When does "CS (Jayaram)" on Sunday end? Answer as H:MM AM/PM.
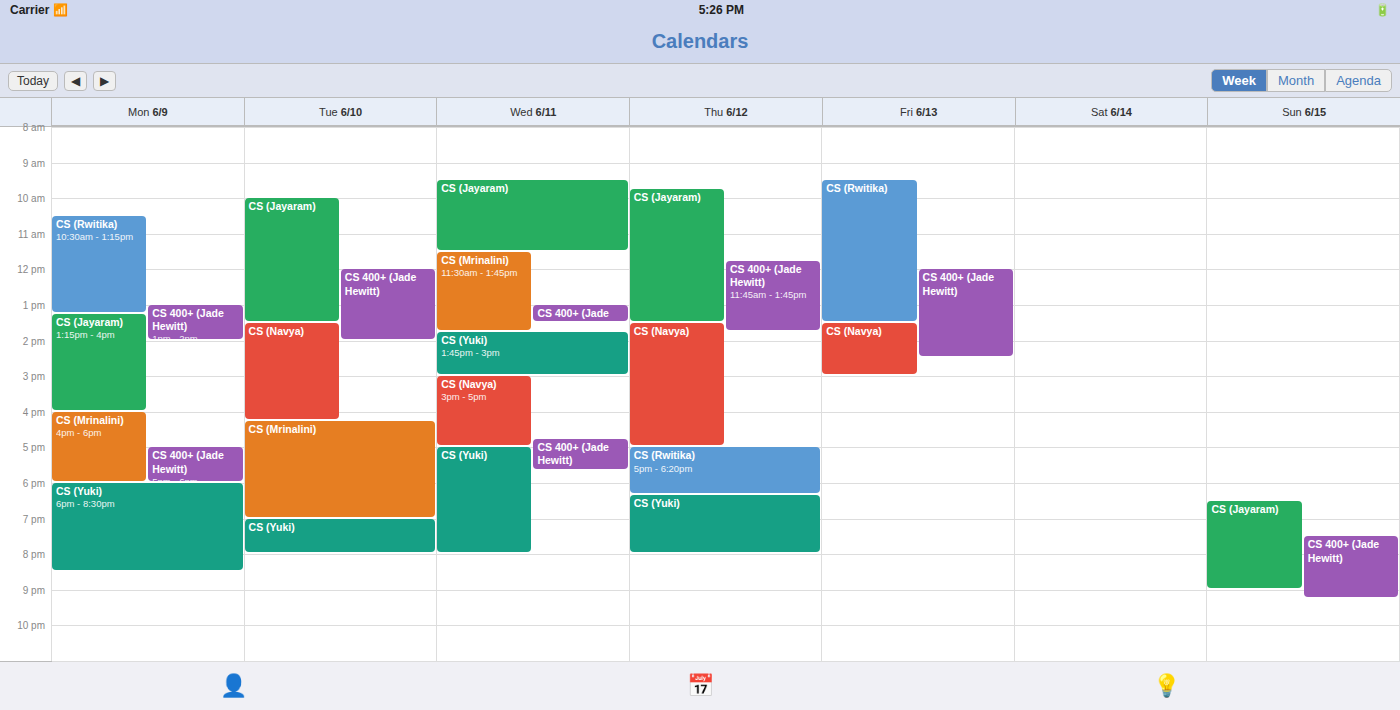
9:00 PM